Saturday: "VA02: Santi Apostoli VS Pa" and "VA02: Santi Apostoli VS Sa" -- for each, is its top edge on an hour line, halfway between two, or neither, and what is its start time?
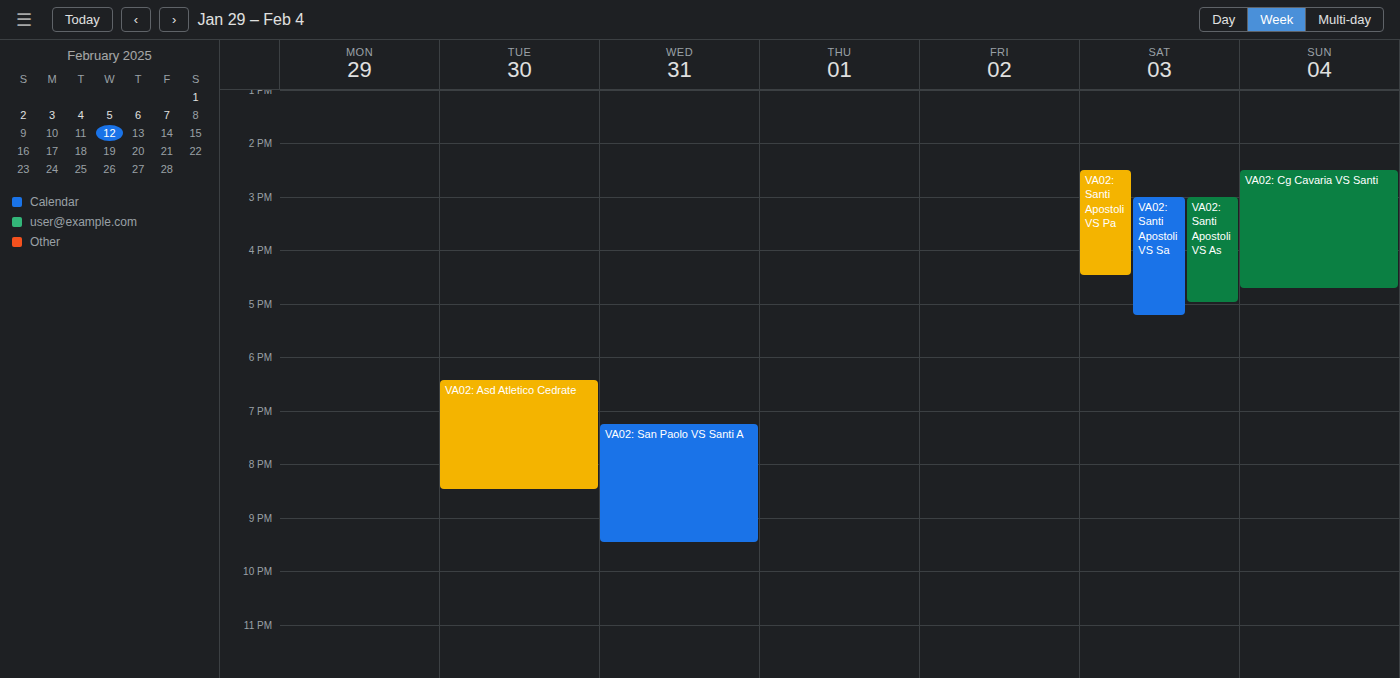
"VA02: Santi Apostoli VS Pa": 2:30 PM, halfway between the 2 PM and 3 PM lines. "VA02: Santi Apostoli VS Sa": 3:00 PM, exactly on the 3 PM line.